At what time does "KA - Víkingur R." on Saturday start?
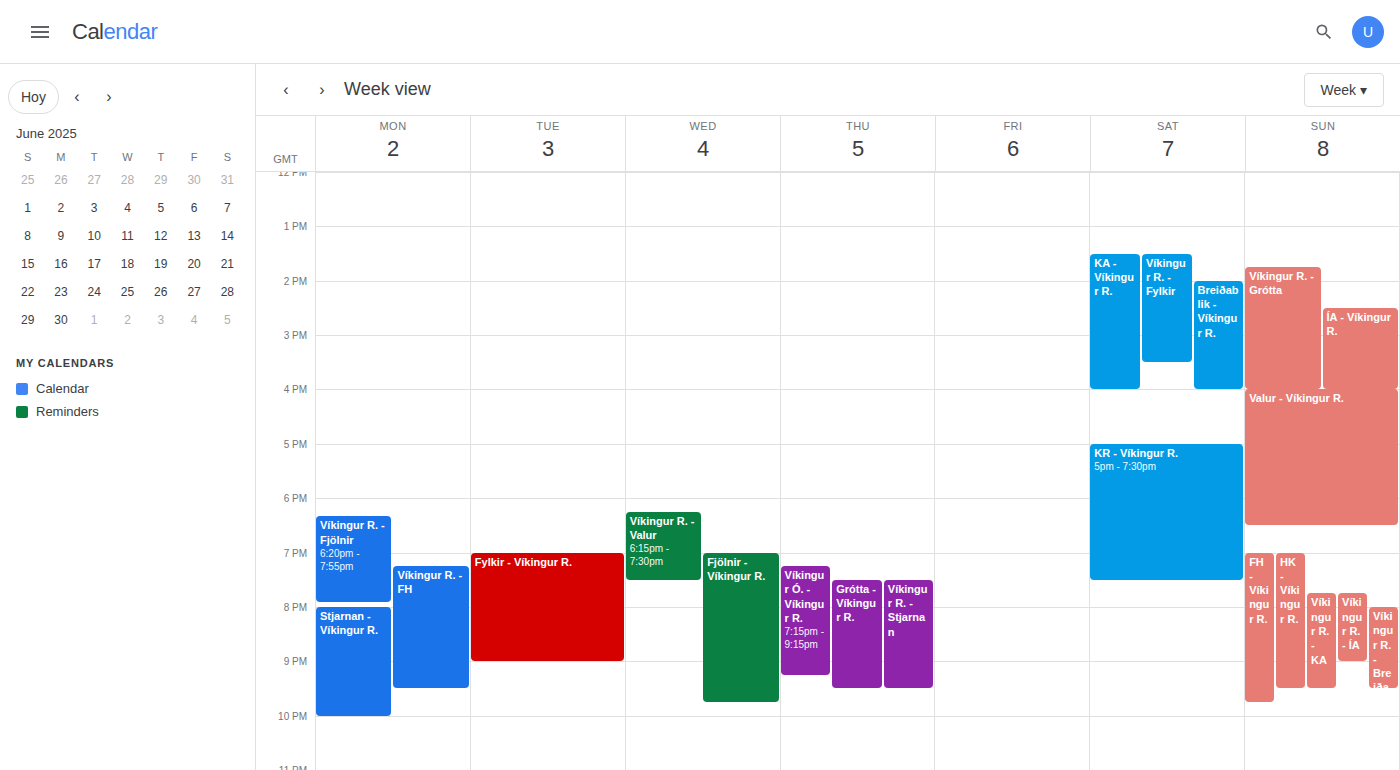
1:30 PM